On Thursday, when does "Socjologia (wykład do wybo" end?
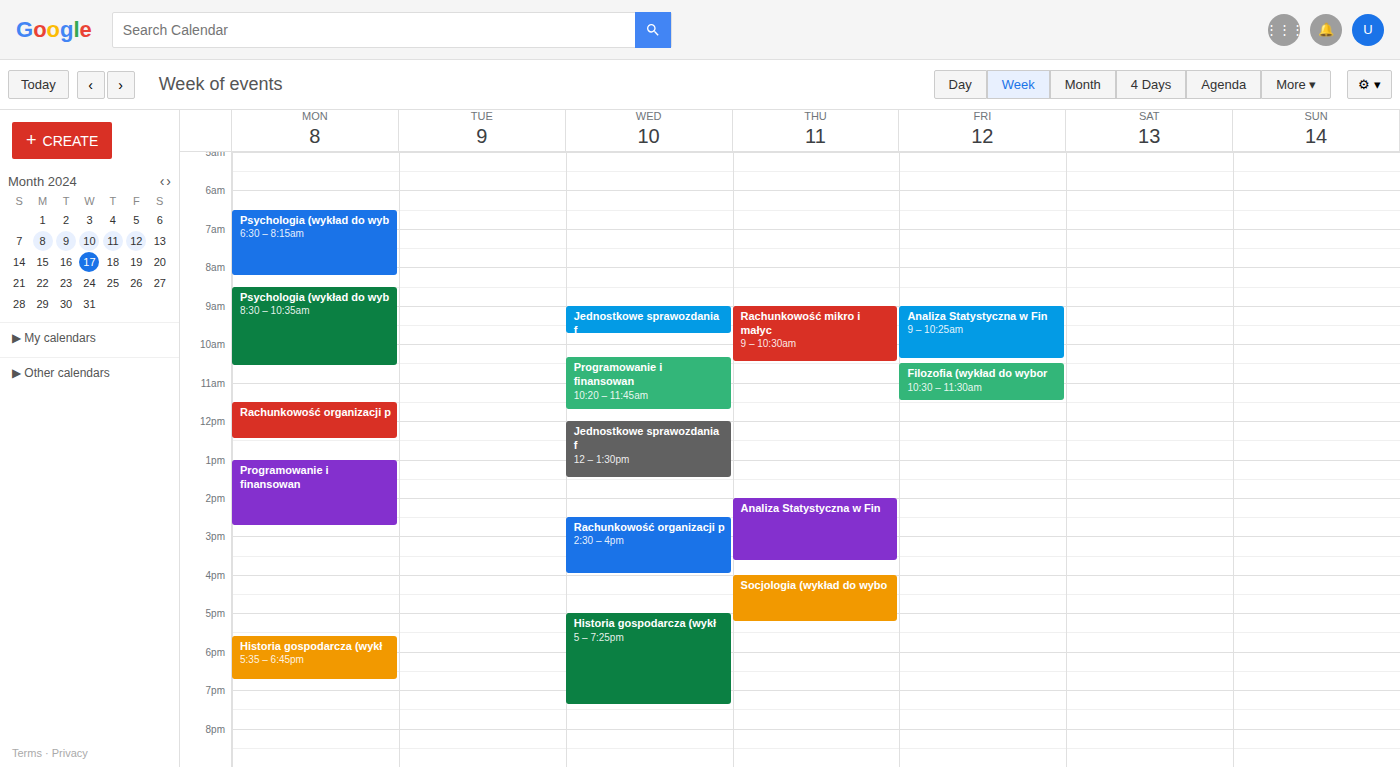
17:15